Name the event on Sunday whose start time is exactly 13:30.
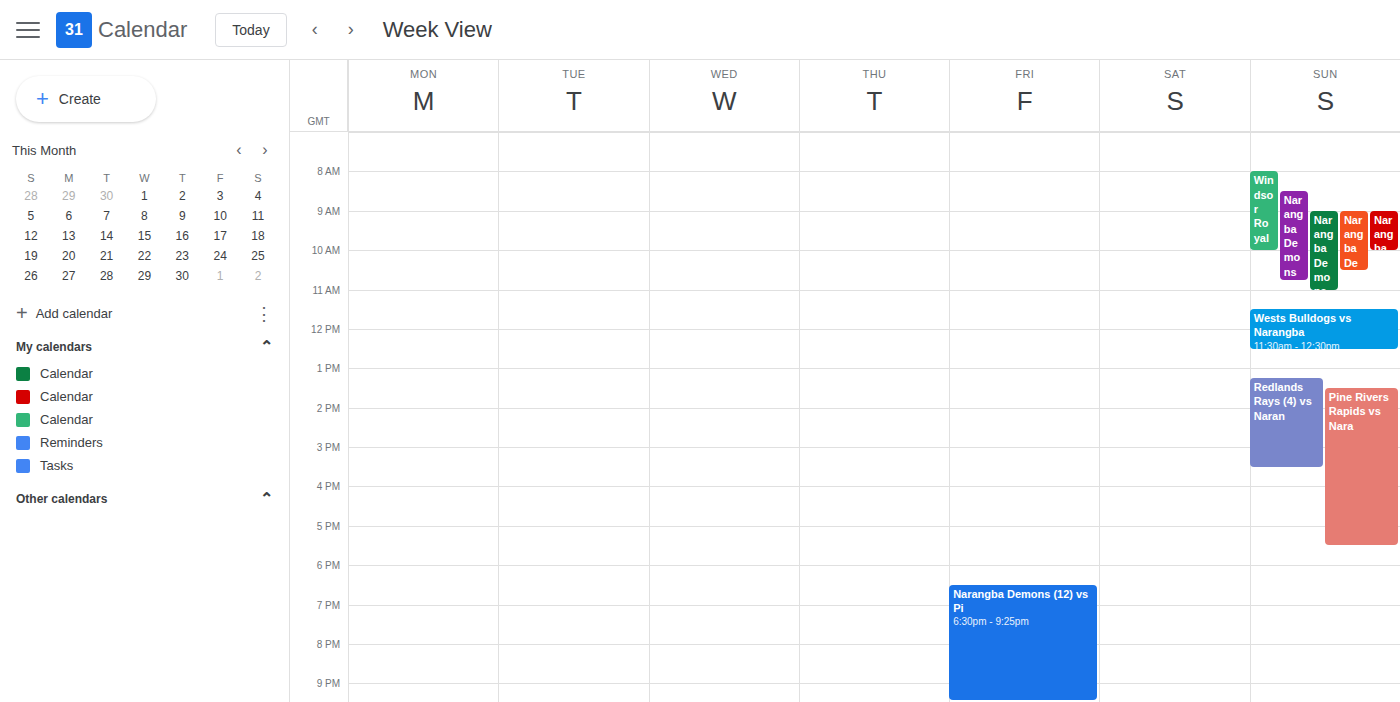
"Pine Rivers Rapids vs Nara"